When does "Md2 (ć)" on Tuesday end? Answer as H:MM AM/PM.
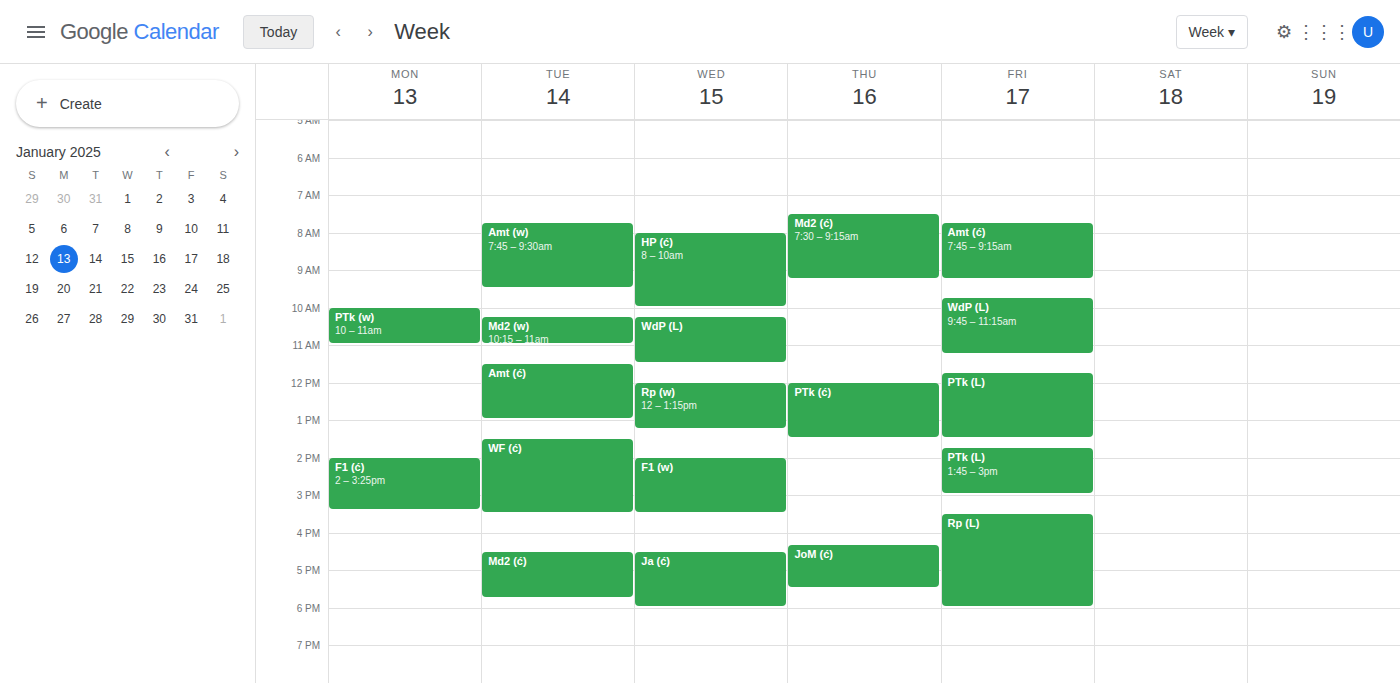
5:45 PM